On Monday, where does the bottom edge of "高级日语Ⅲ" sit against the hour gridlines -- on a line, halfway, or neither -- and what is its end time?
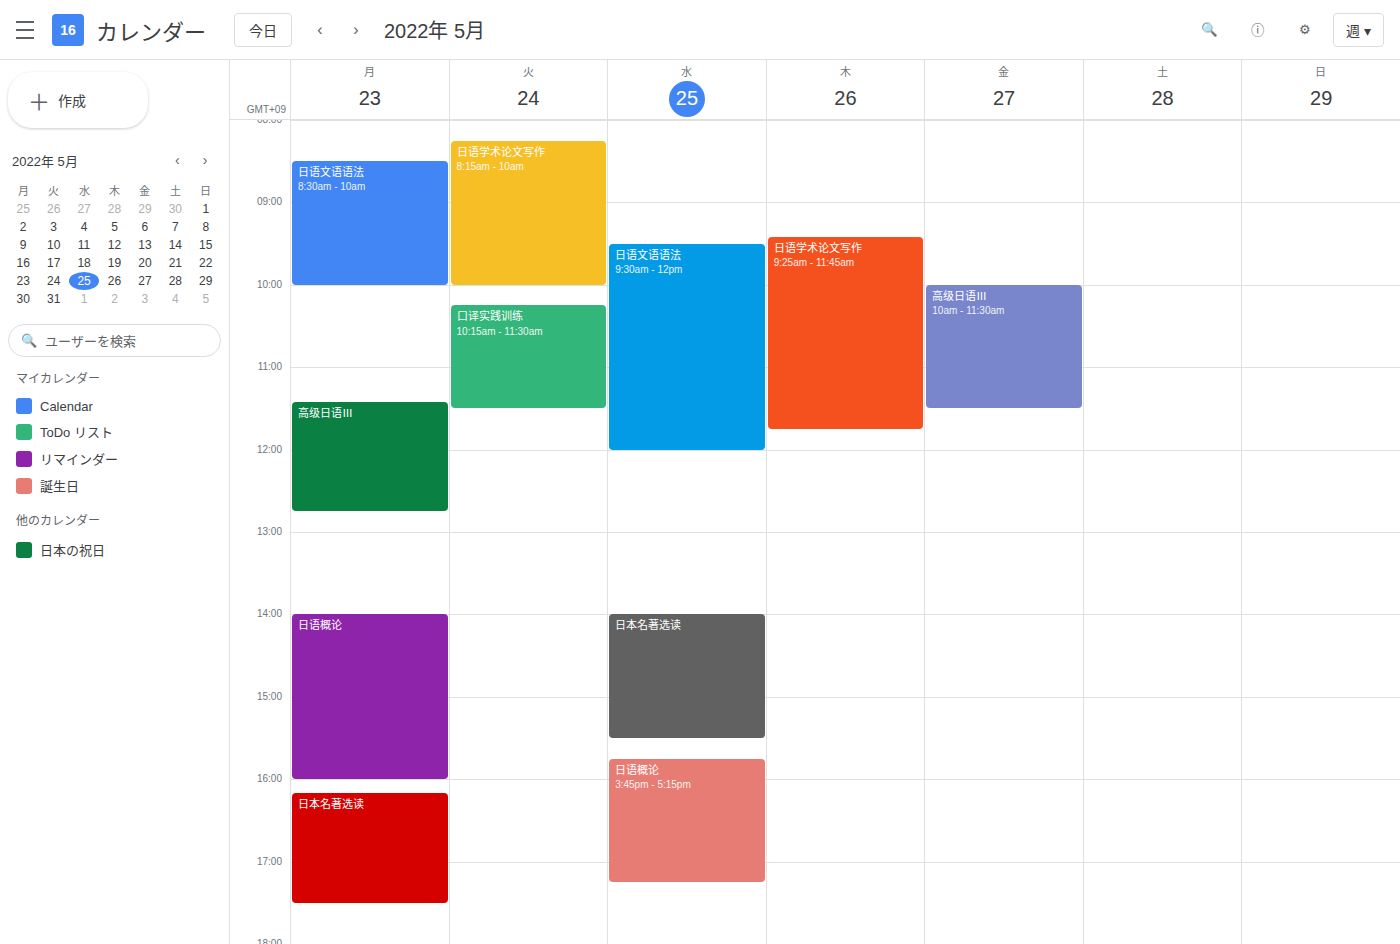
12:45 PM -- neither: three quarters of the way from the 12 PM line to the 1 PM line.